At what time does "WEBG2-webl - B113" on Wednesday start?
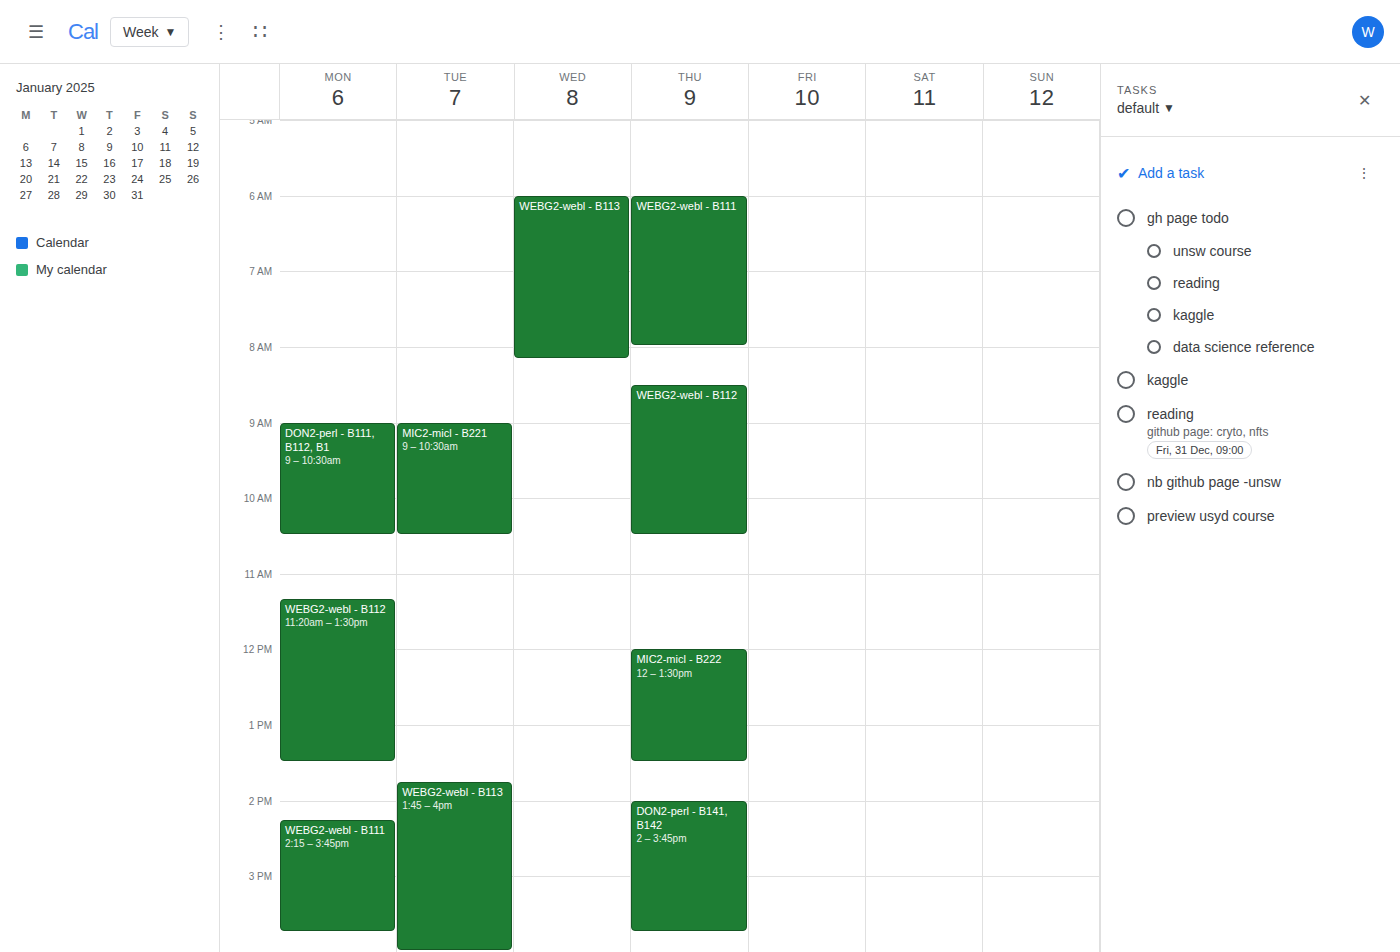
6:00 AM